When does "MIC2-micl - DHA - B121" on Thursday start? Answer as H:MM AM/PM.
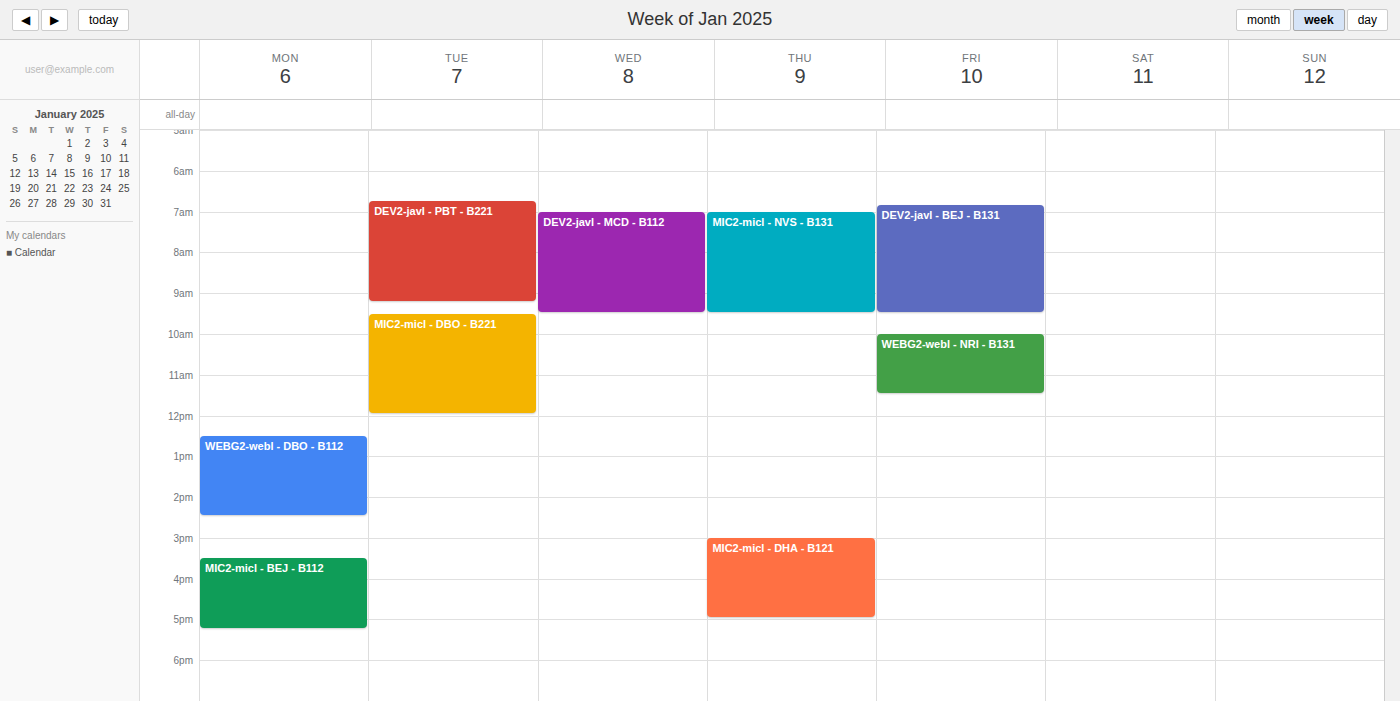
3:00 PM